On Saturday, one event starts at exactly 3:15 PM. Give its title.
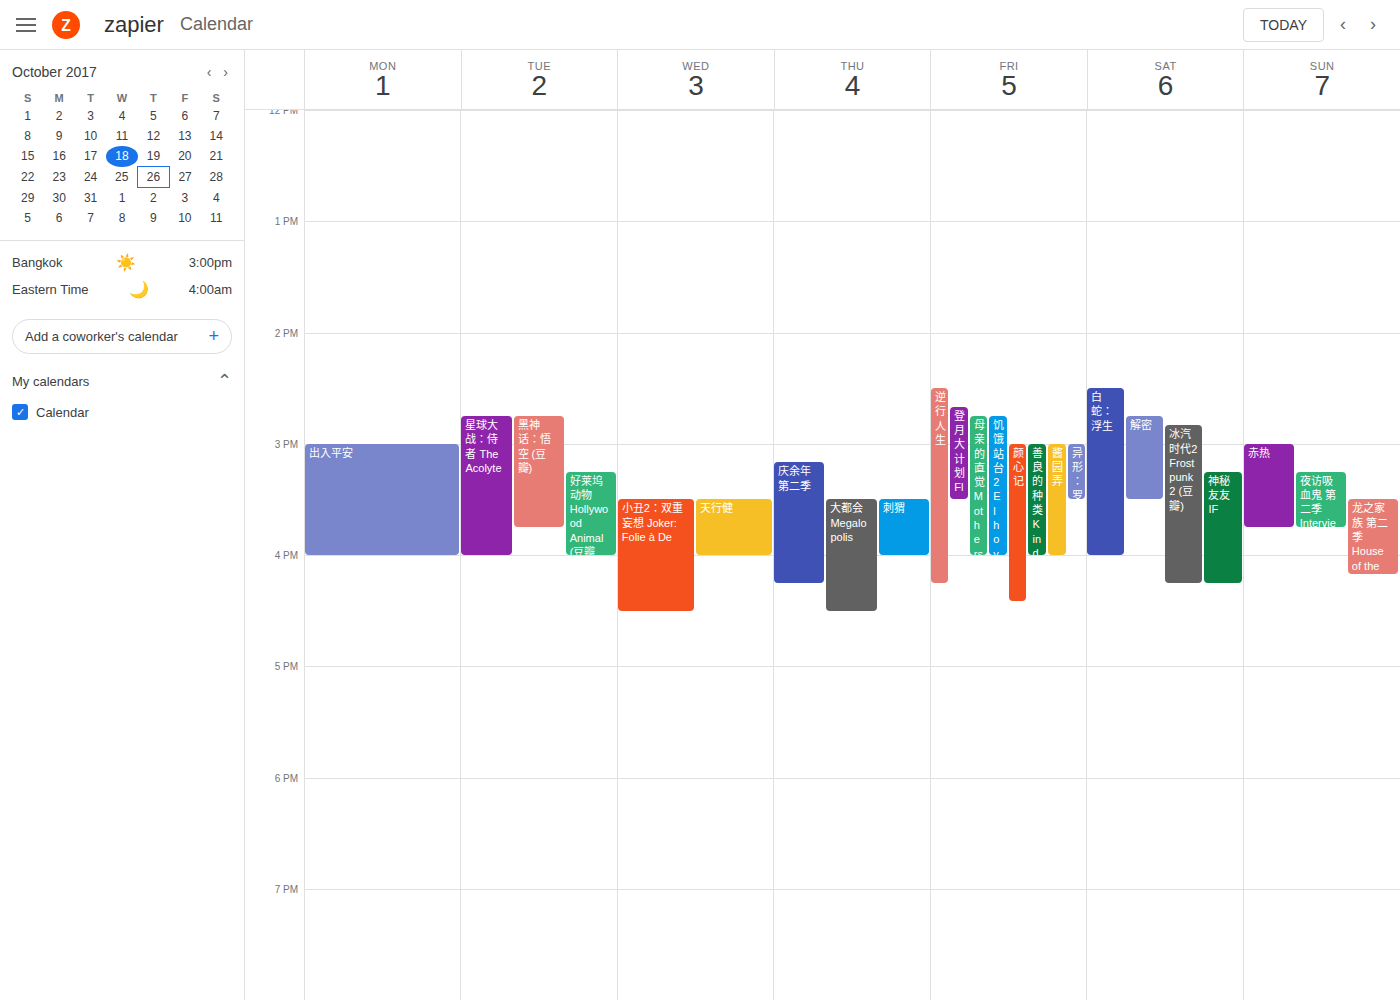
"神秘友友 IF"